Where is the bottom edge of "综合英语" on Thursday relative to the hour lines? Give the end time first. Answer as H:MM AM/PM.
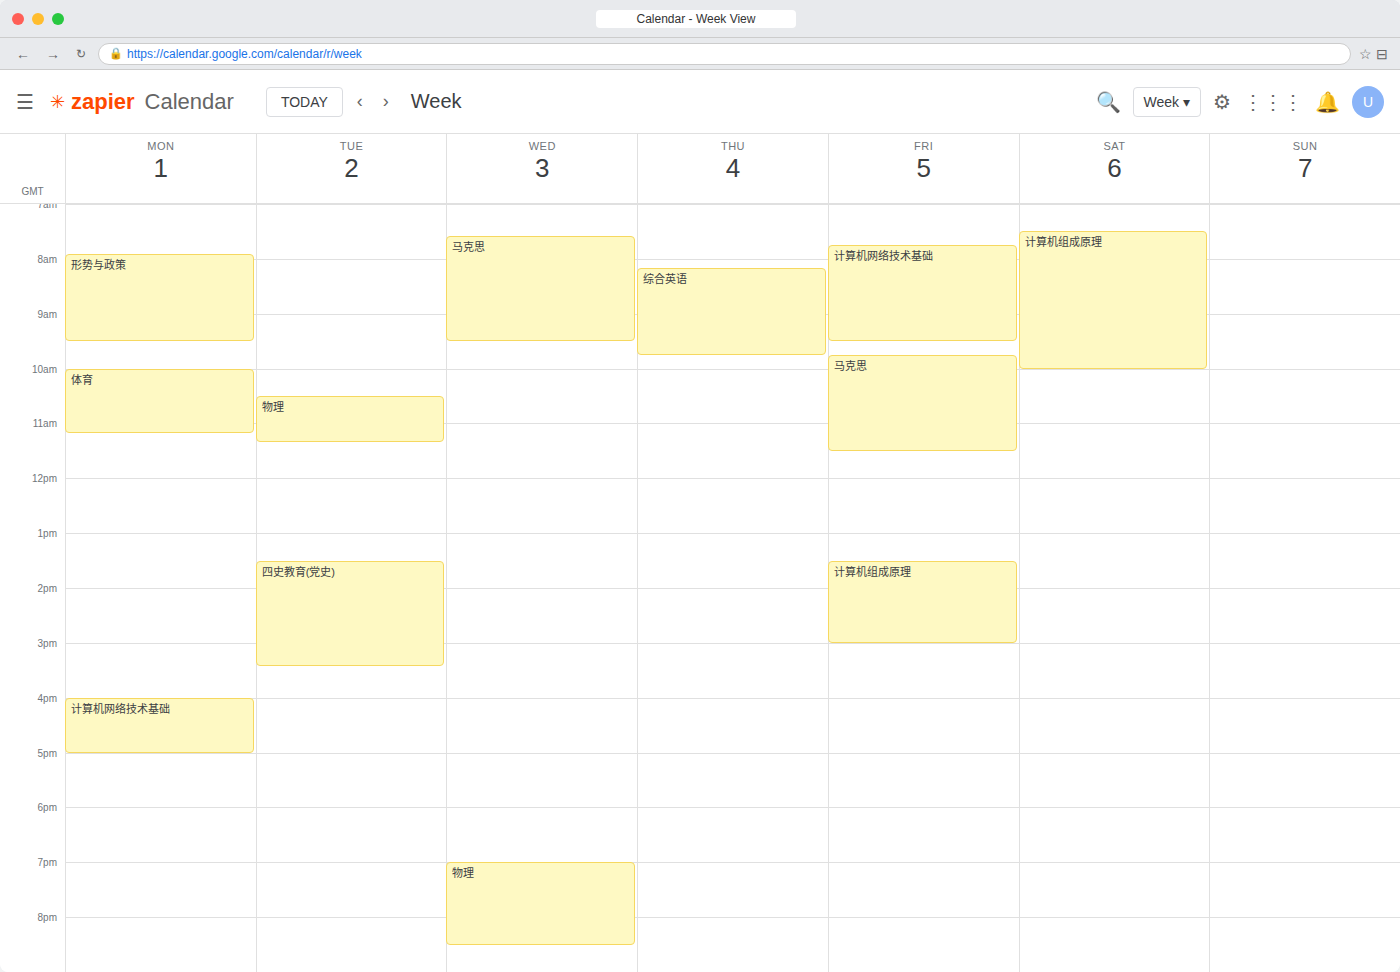
9:45 AM -- neither: three quarters of the way from the 9 AM line to the 10 AM line.